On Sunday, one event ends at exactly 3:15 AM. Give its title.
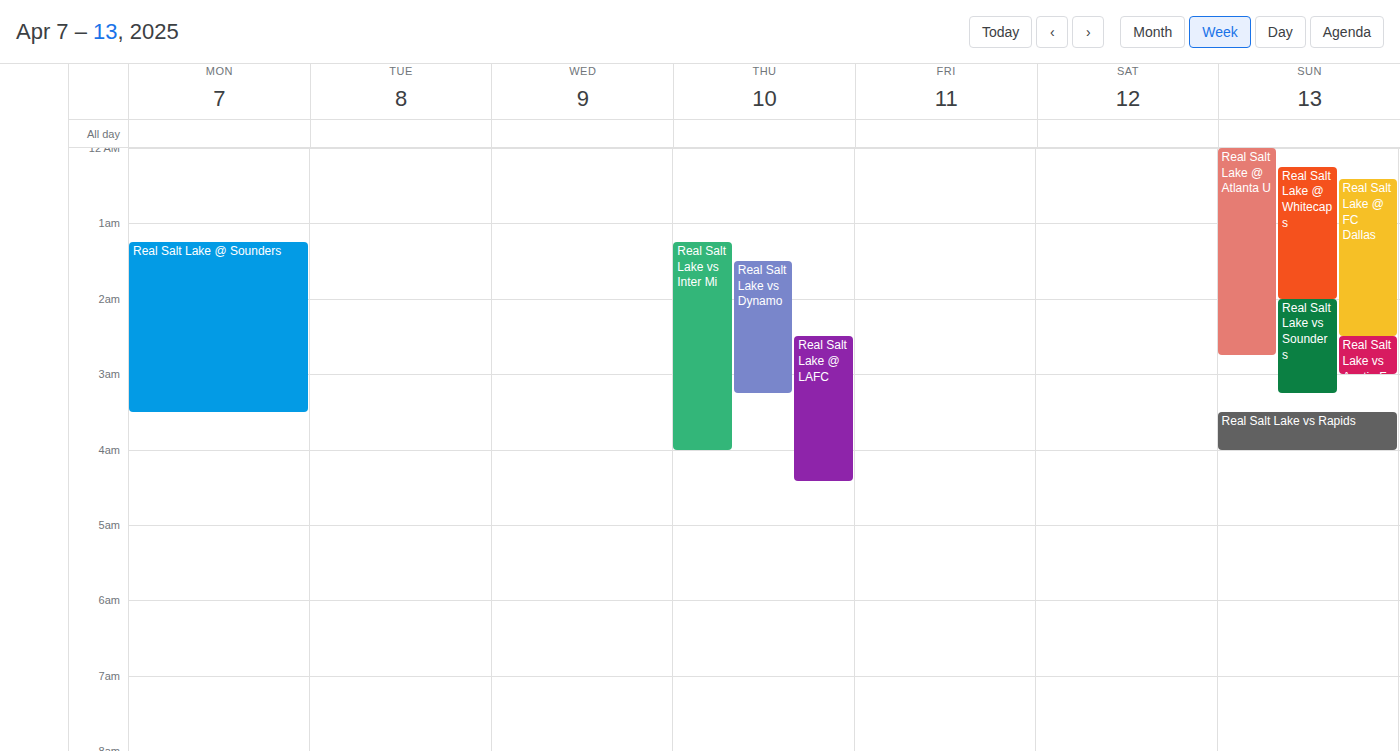
"Real Salt Lake vs Sounders"